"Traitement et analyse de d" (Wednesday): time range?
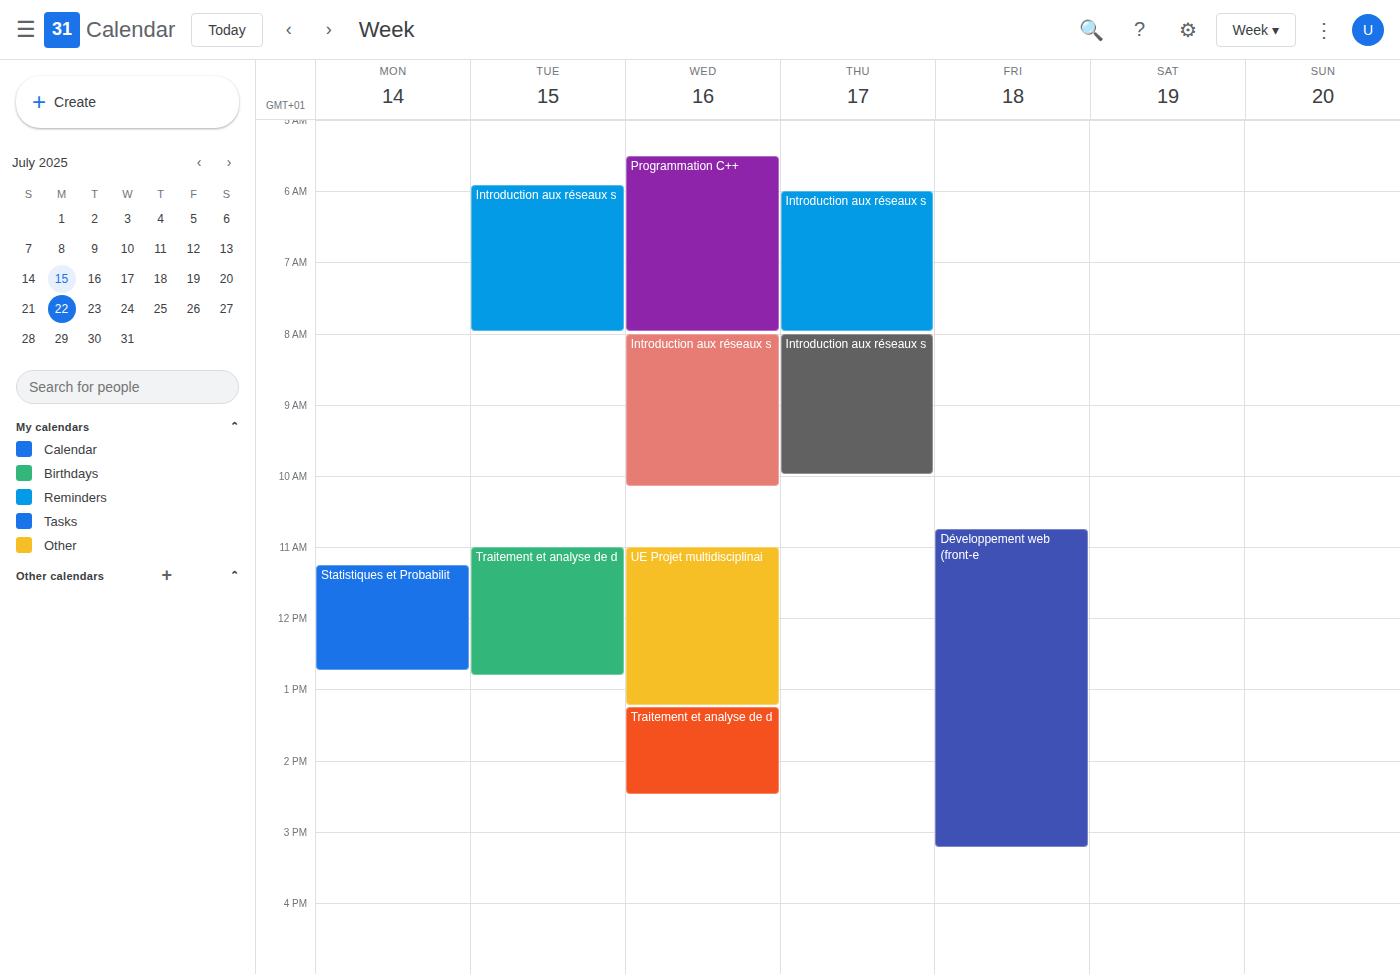
1:15 PM to 2:30 PM